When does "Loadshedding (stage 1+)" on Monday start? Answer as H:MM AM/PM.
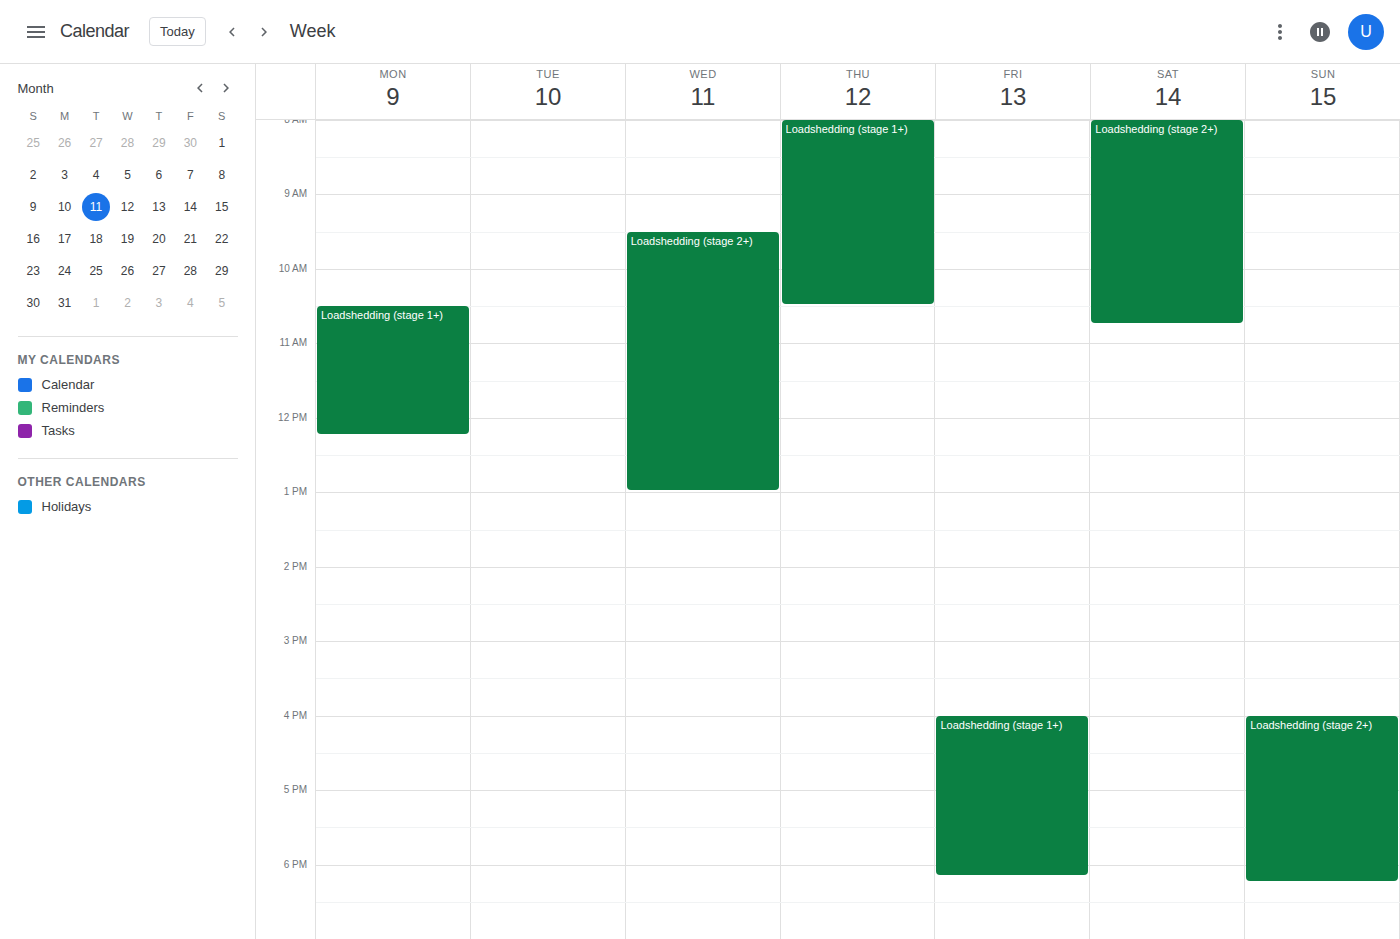
10:30 AM